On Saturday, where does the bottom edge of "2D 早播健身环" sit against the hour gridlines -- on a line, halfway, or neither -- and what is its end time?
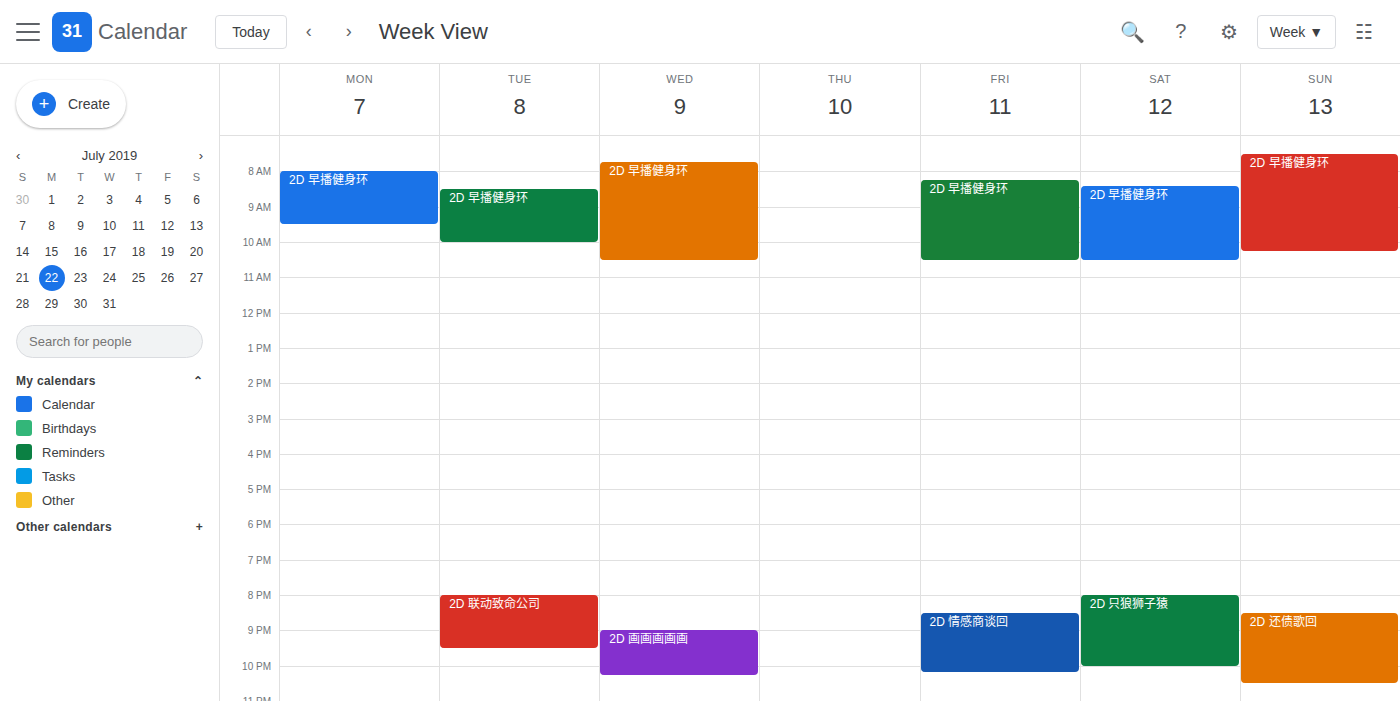
10:30 AM -- halfway between the 10 AM and 11 AM lines.